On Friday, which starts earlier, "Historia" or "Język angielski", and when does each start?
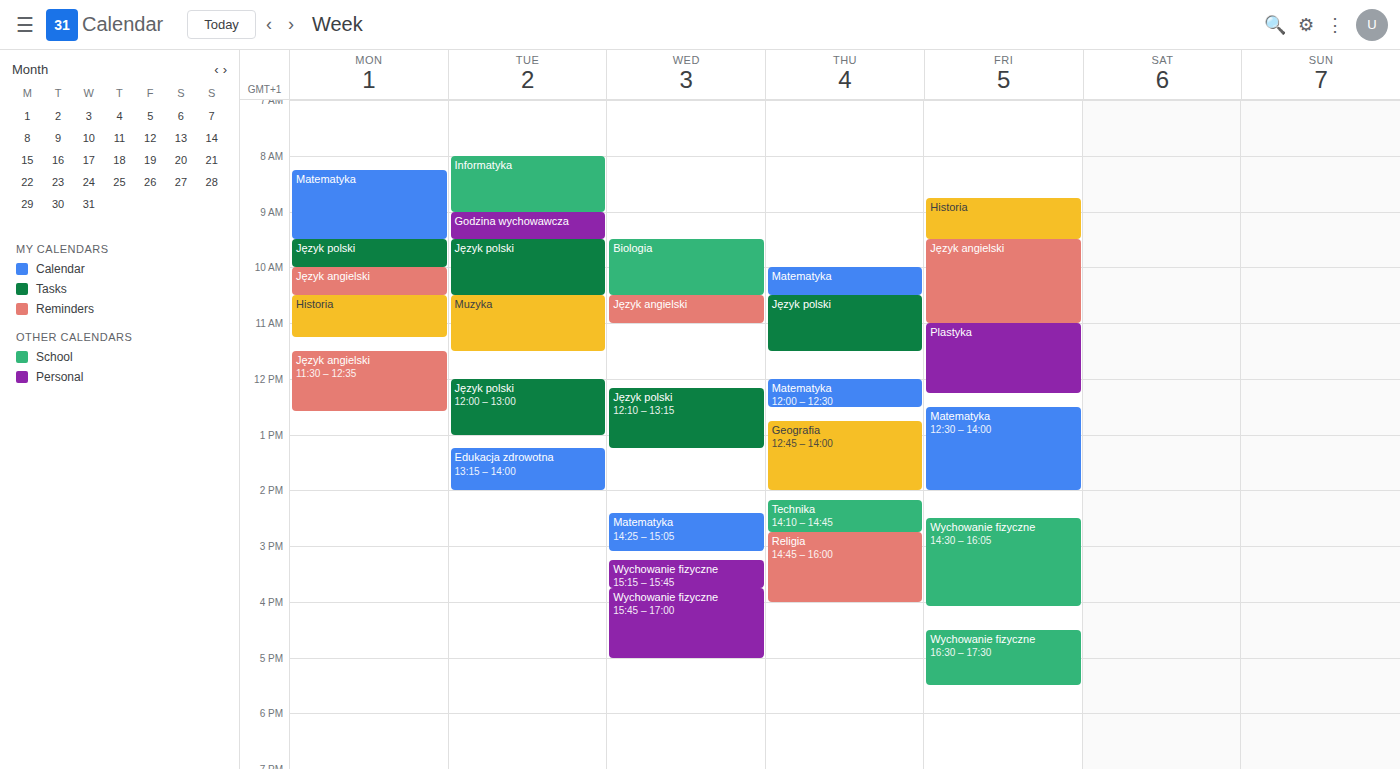
"Historia" 8:45 AM; "Język angielski" 9:30 AM.